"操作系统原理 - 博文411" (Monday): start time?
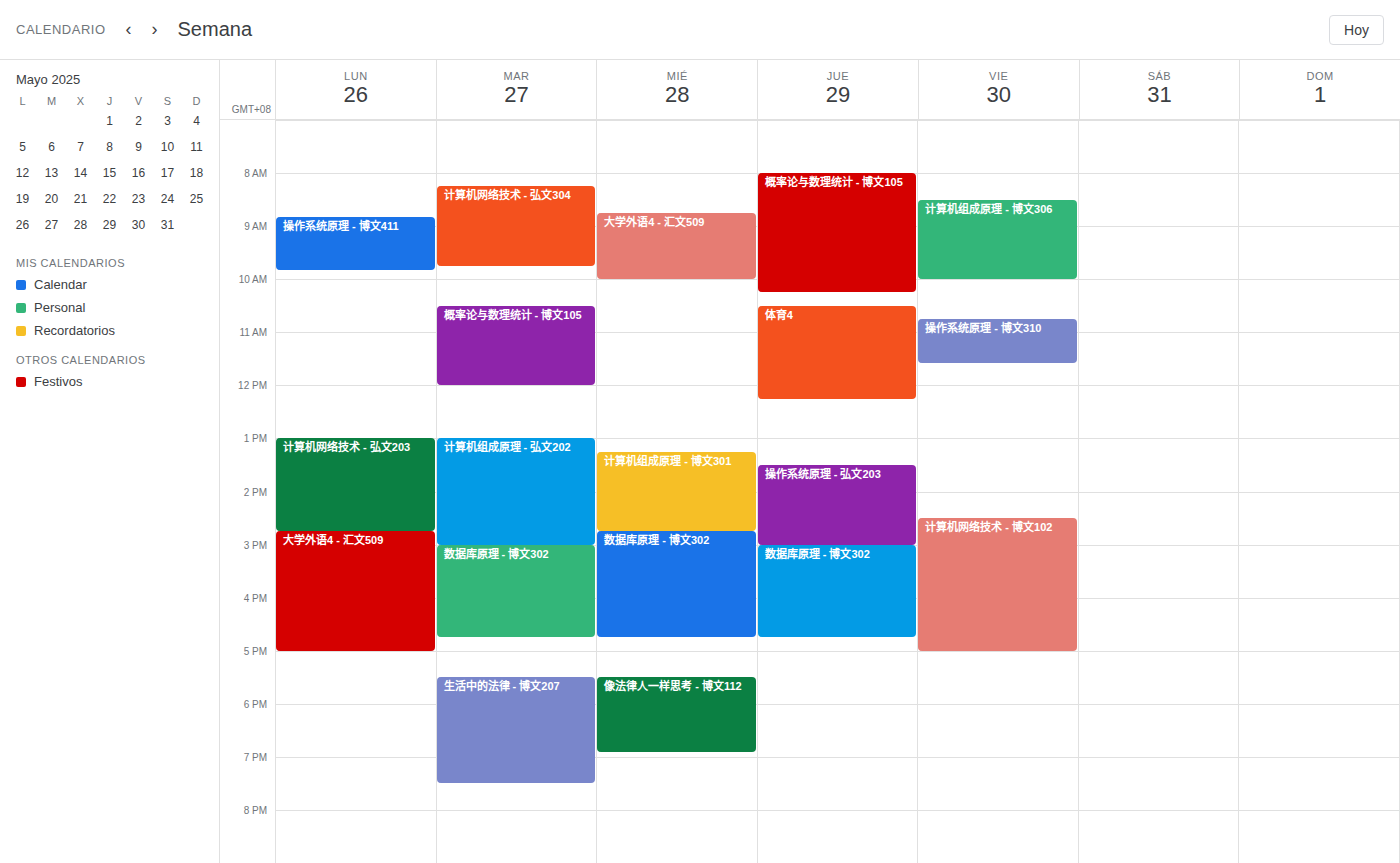
8:50 AM